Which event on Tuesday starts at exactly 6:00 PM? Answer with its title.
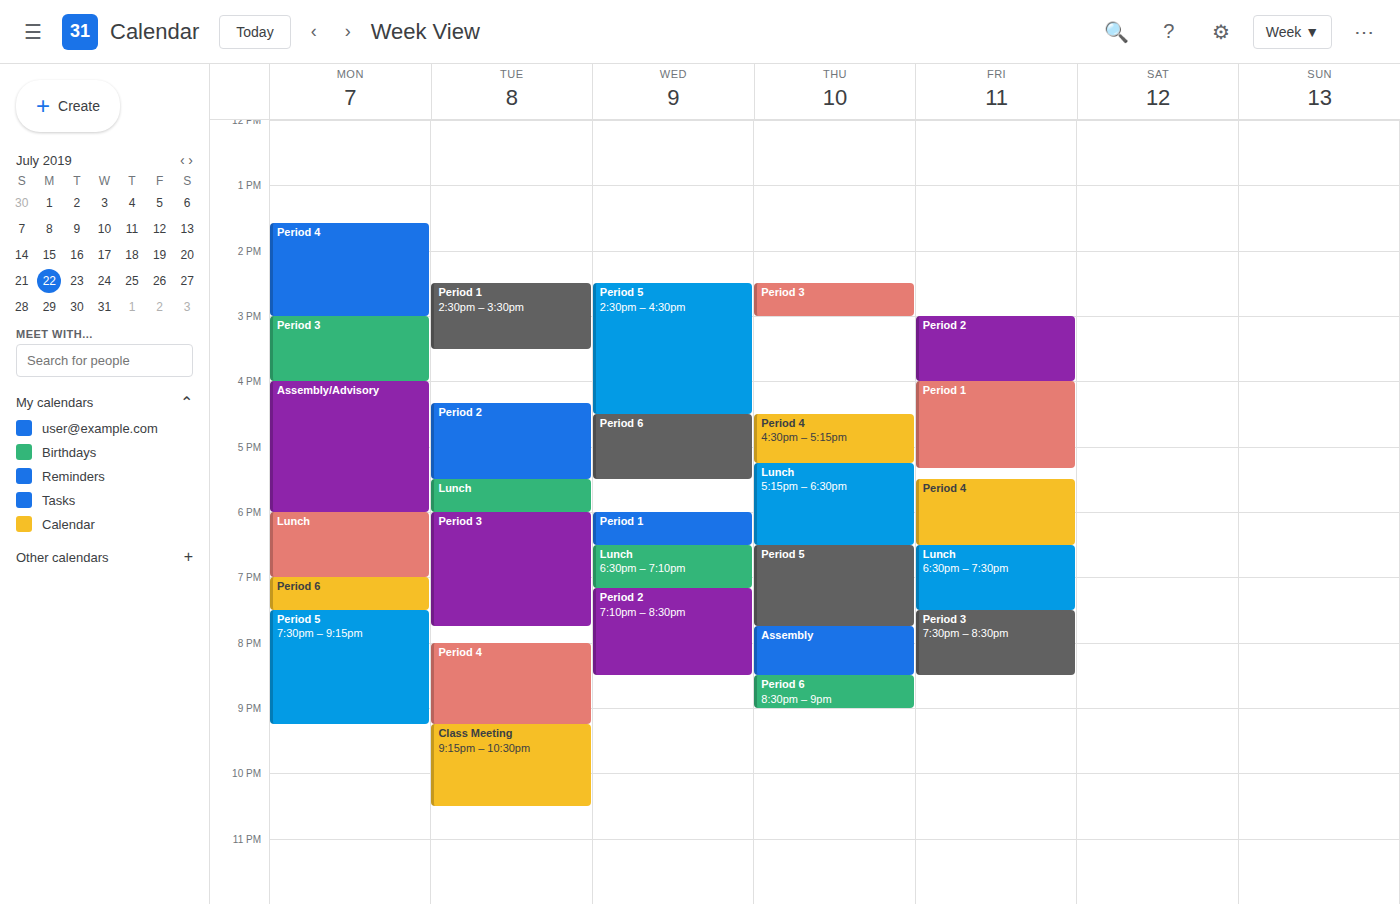
"Period 3"